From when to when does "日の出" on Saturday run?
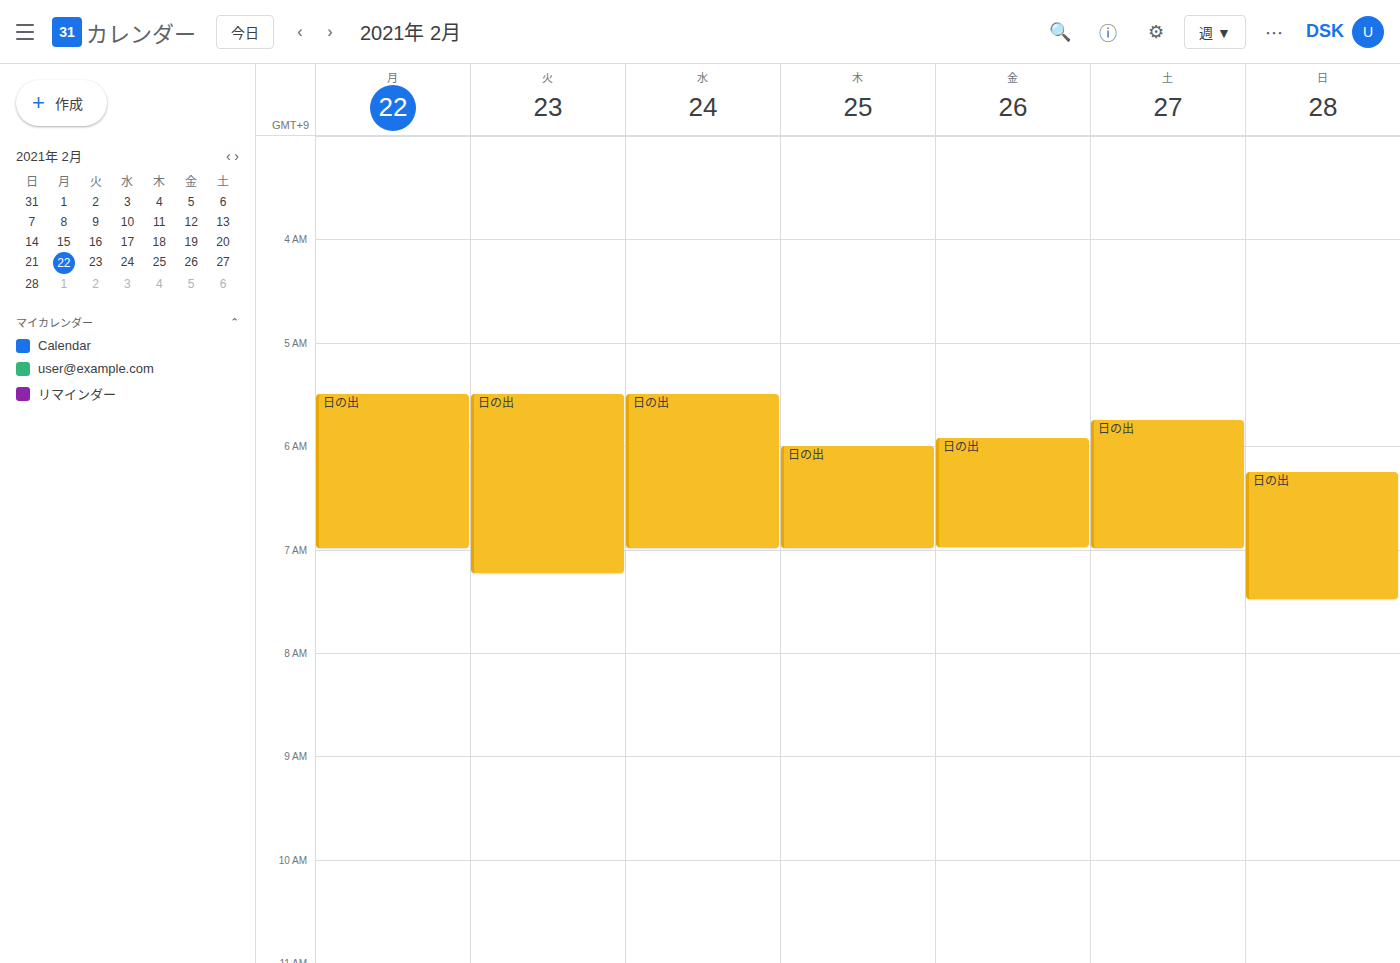
5:45 AM to 7:00 AM